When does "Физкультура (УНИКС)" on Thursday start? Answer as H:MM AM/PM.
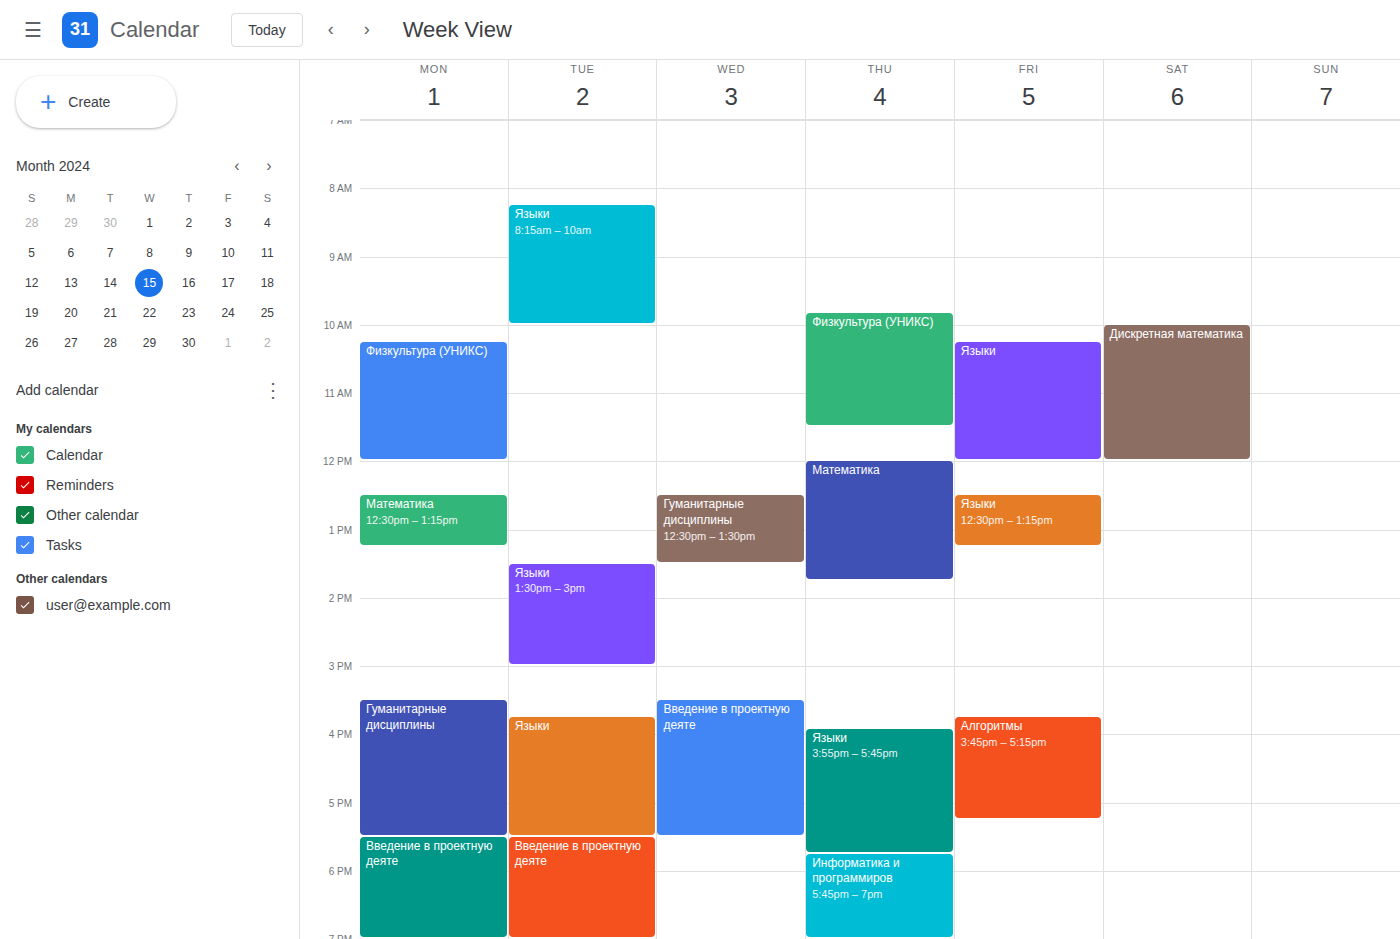
9:50 AM